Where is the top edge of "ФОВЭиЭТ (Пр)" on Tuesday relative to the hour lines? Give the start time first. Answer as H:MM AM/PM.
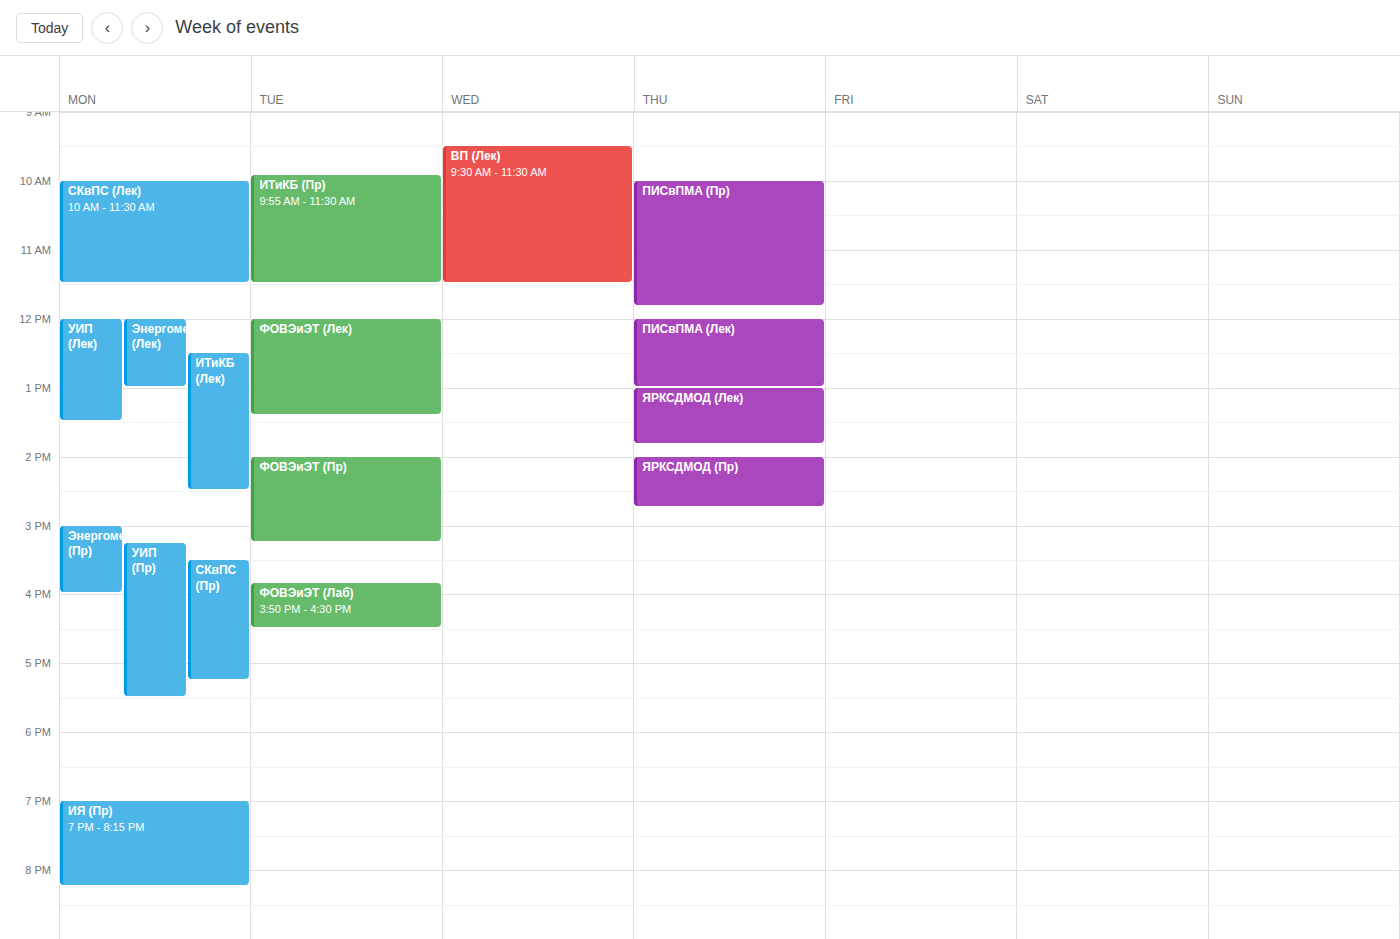
2:00 PM -- exactly on the 2 PM line.